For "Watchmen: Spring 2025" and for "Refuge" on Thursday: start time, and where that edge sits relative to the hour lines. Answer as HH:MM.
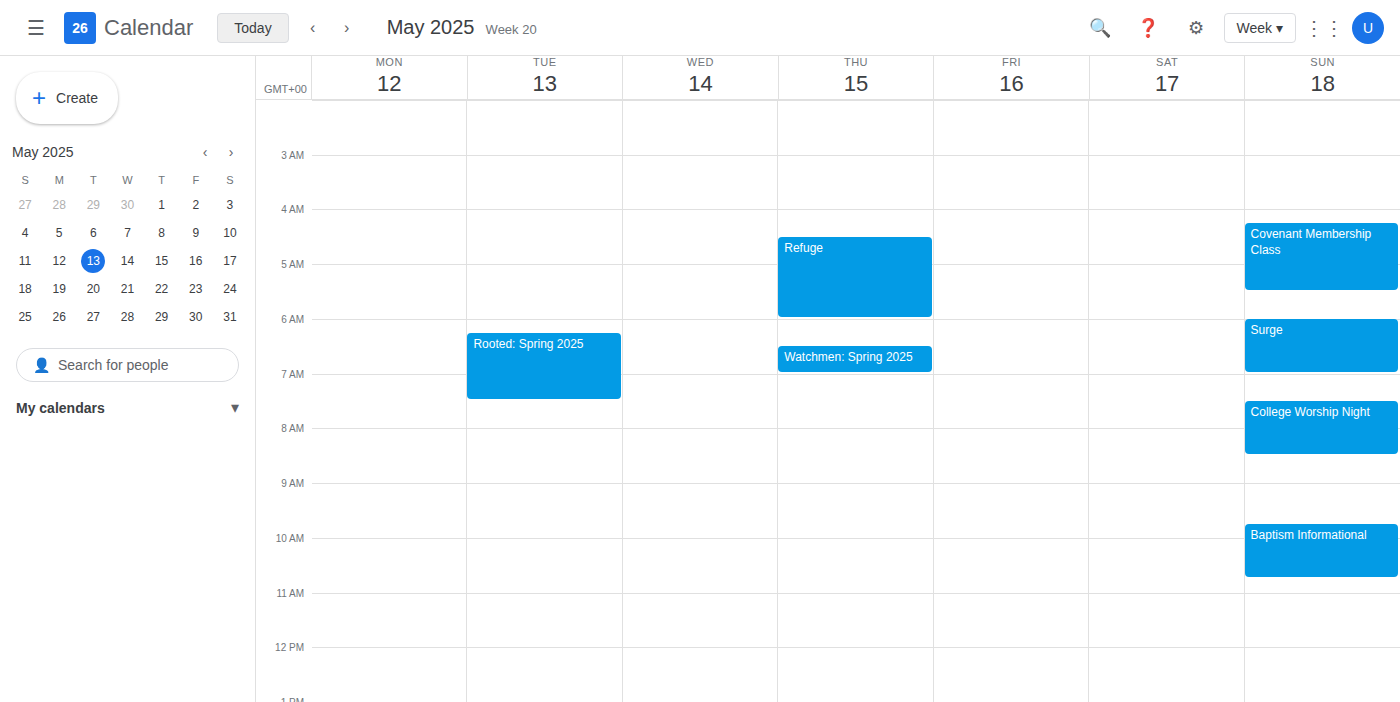
"Watchmen: Spring 2025": 06:30, halfway between the 06:00 and 07:00 lines. "Refuge": 04:30, halfway between the 04:00 and 05:00 lines.